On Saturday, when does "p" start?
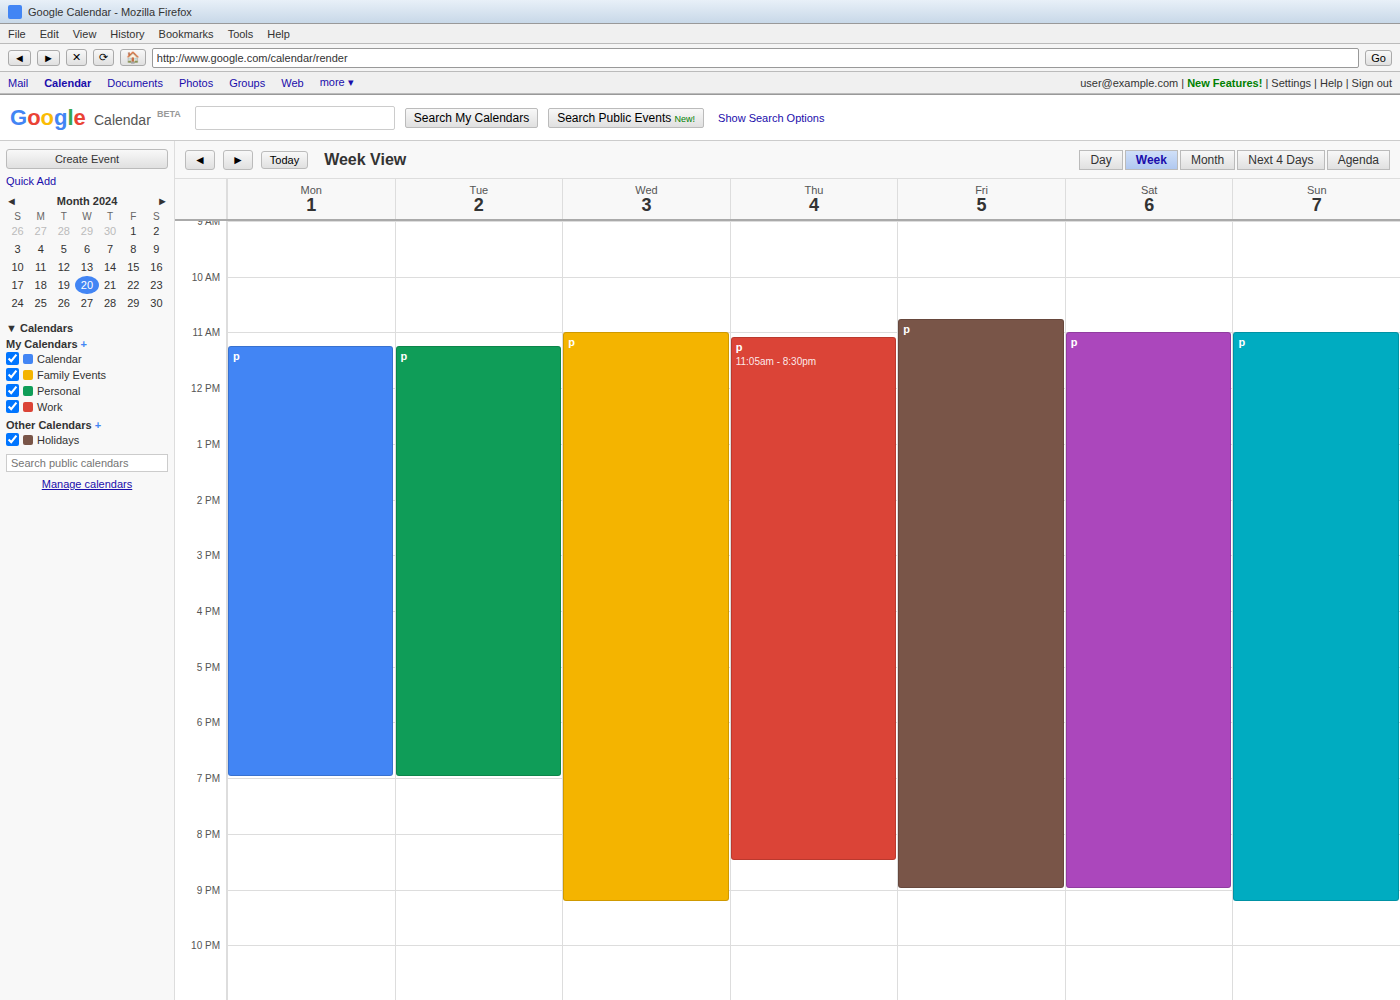
11:00 AM